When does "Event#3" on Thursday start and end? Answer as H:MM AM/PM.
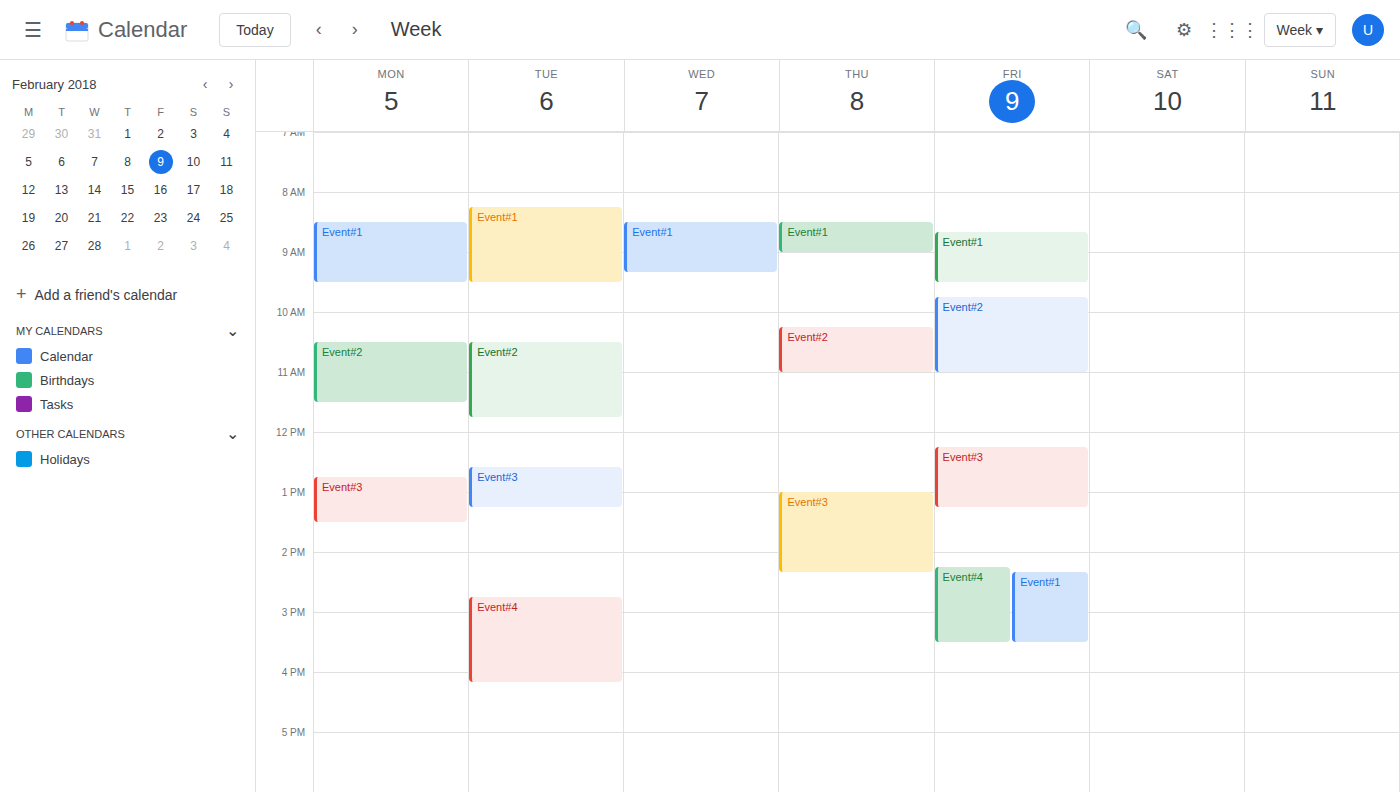
1:00 PM to 2:20 PM